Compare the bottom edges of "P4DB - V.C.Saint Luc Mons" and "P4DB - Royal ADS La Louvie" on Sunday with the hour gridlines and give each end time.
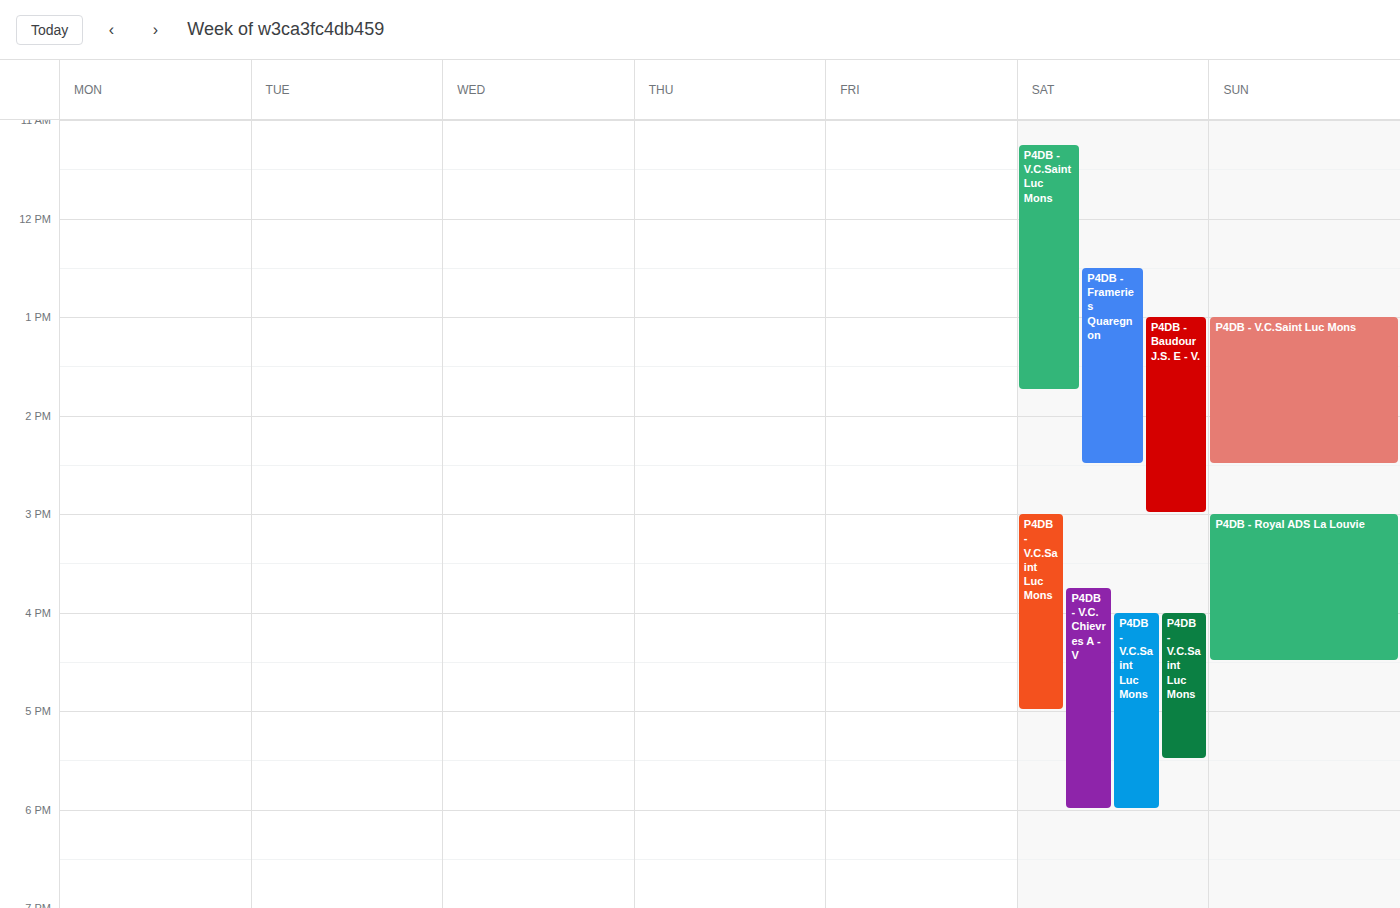
"P4DB - V.C.Saint Luc Mons": 2:30 PM, halfway between the 2 PM and 3 PM lines. "P4DB - Royal ADS La Louvie": 4:30 PM, halfway between the 4 PM and 5 PM lines.